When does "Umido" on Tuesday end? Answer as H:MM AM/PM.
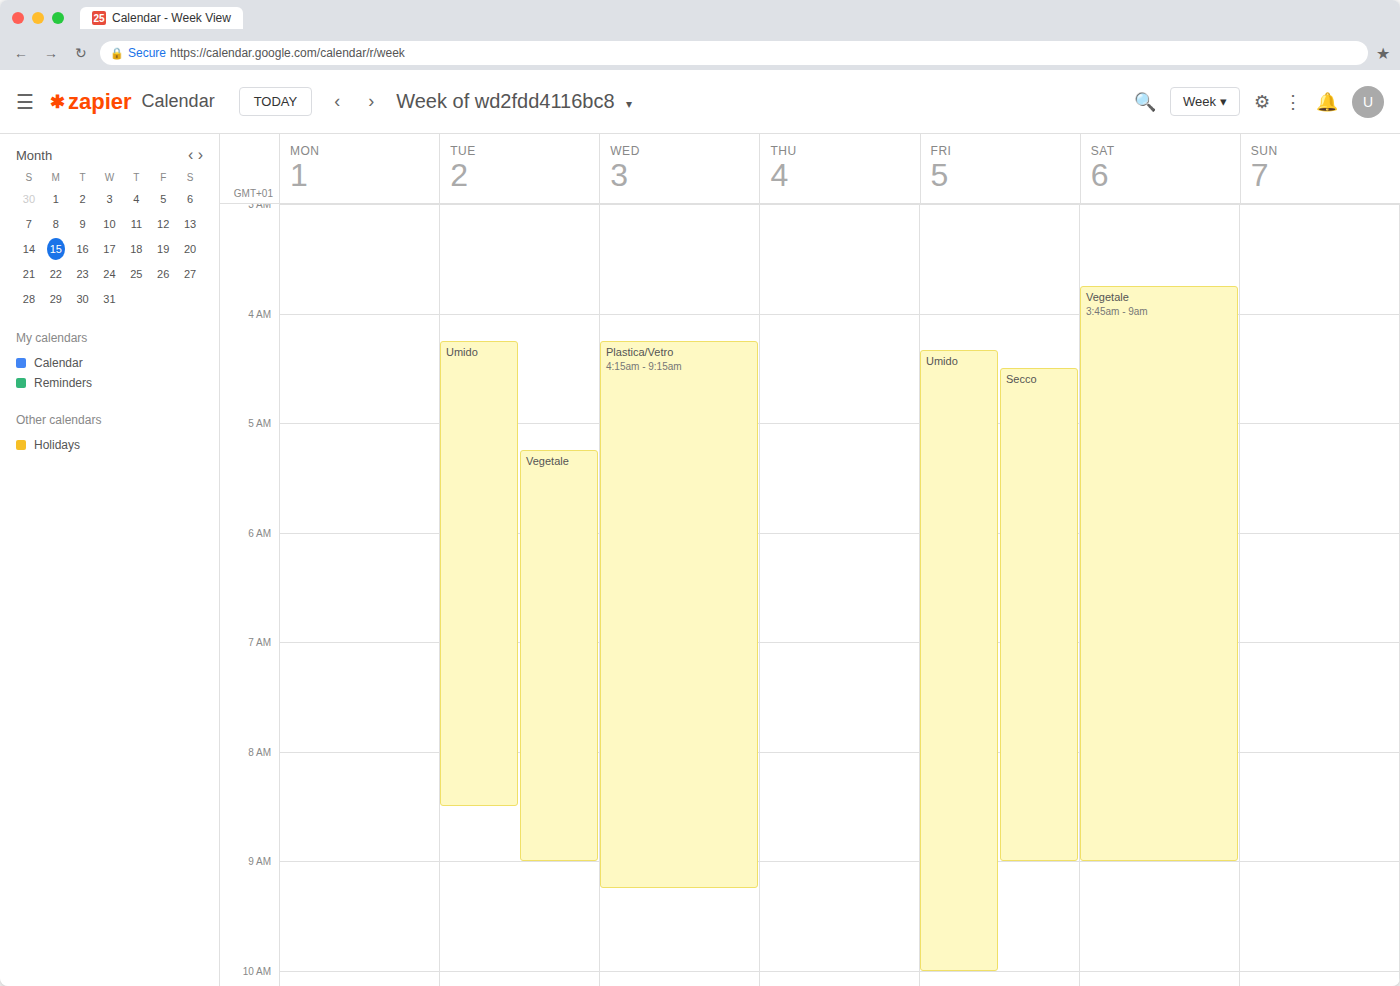
8:30 AM